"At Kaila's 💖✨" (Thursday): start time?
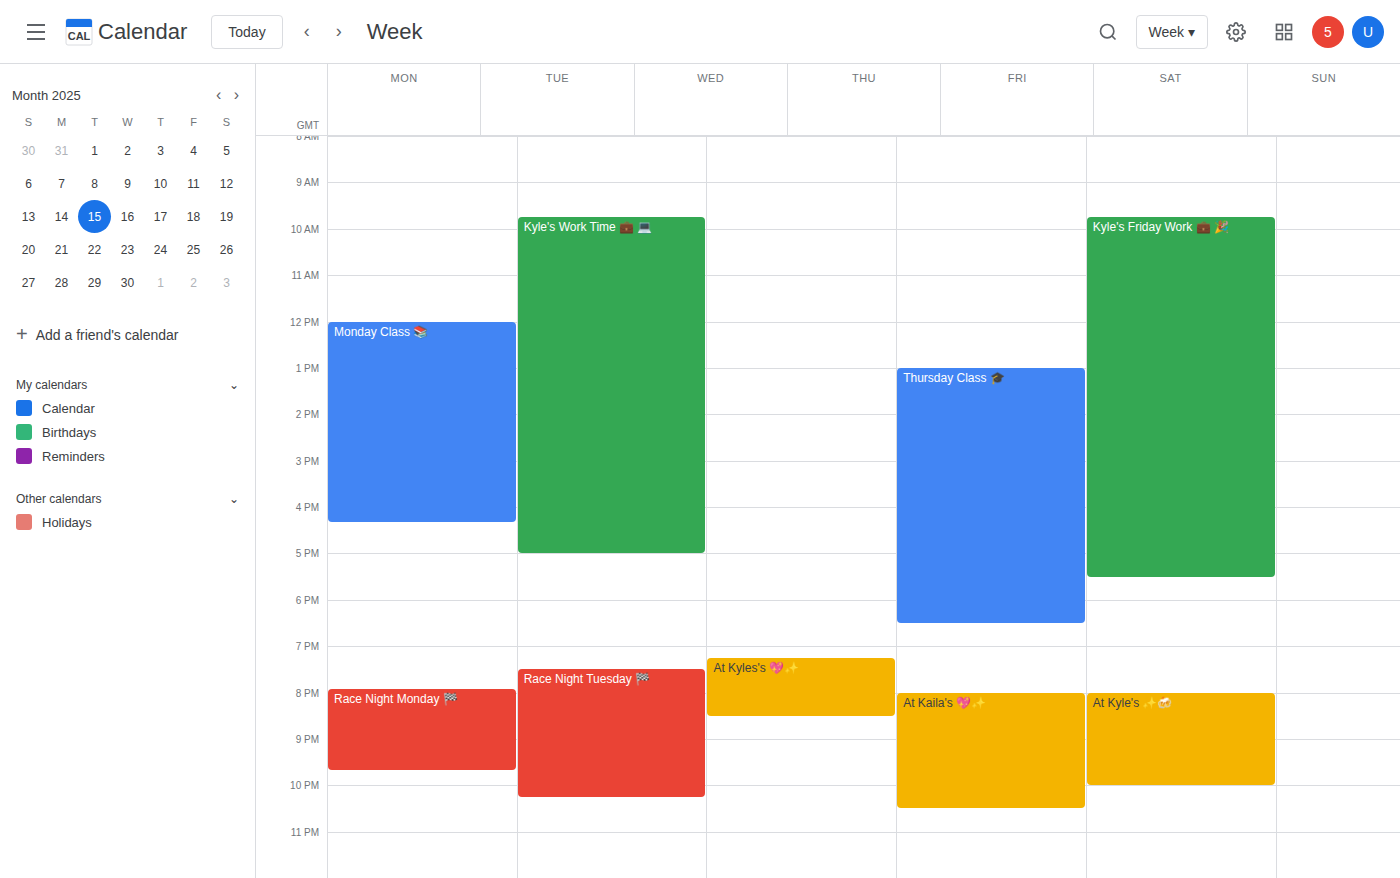
8:00 PM